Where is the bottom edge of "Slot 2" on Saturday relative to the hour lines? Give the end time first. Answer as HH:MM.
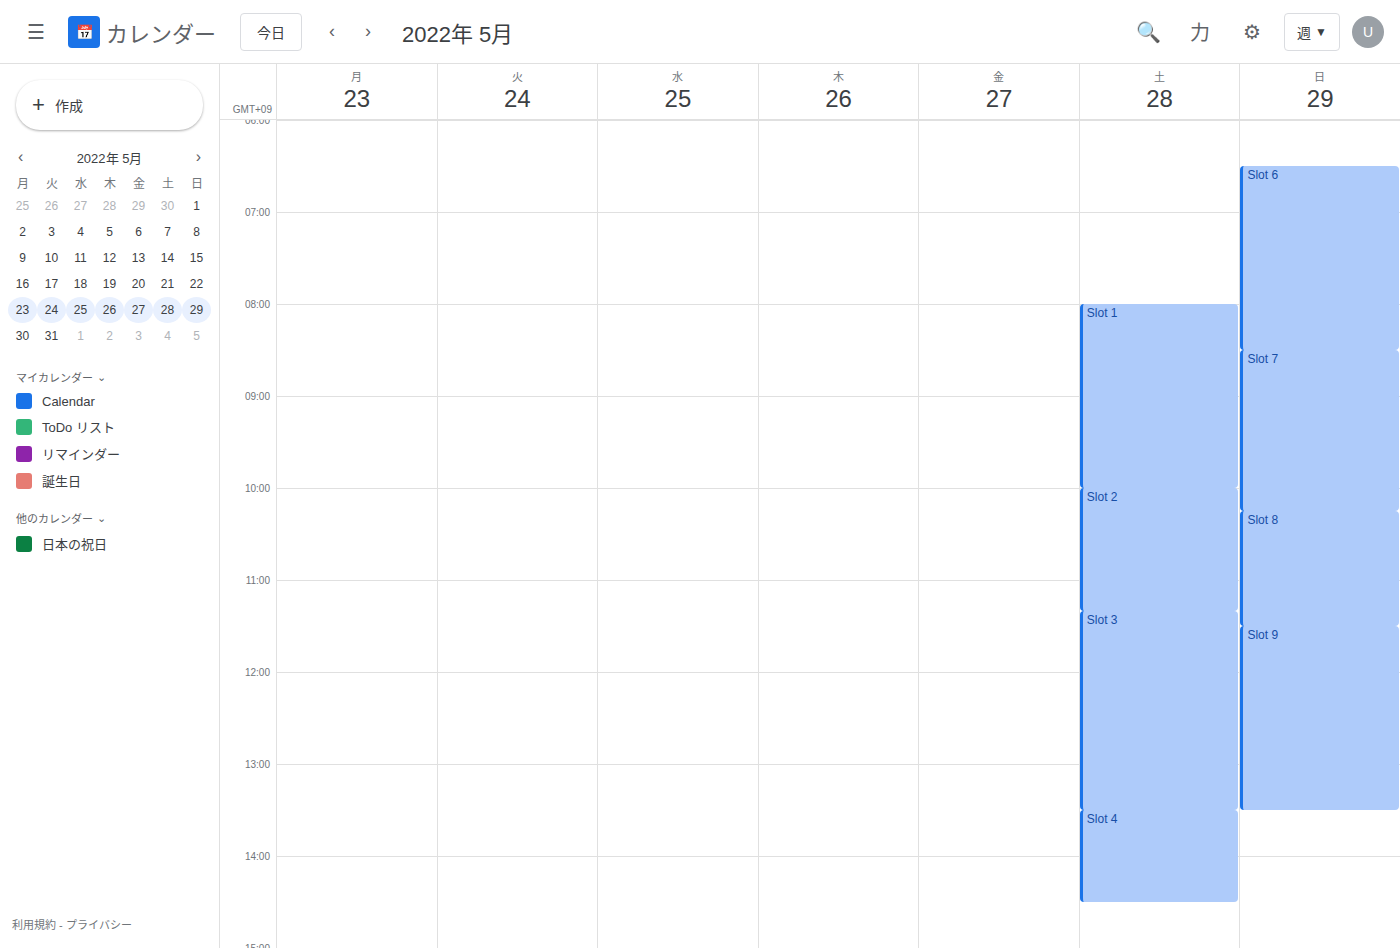
11:20 -- neither: 20 minutes below the 11:00 line and 40 minutes above the 12:00 line.